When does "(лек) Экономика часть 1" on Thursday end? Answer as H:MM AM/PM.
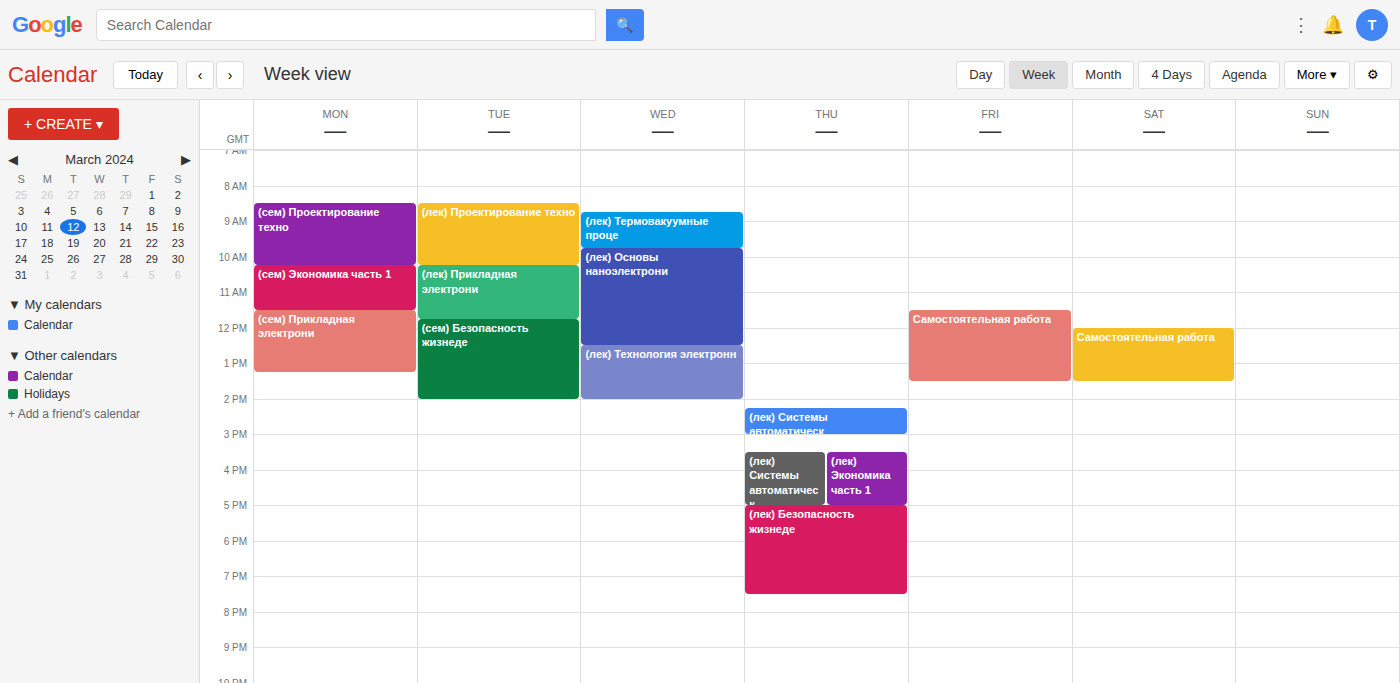
5:00 PM